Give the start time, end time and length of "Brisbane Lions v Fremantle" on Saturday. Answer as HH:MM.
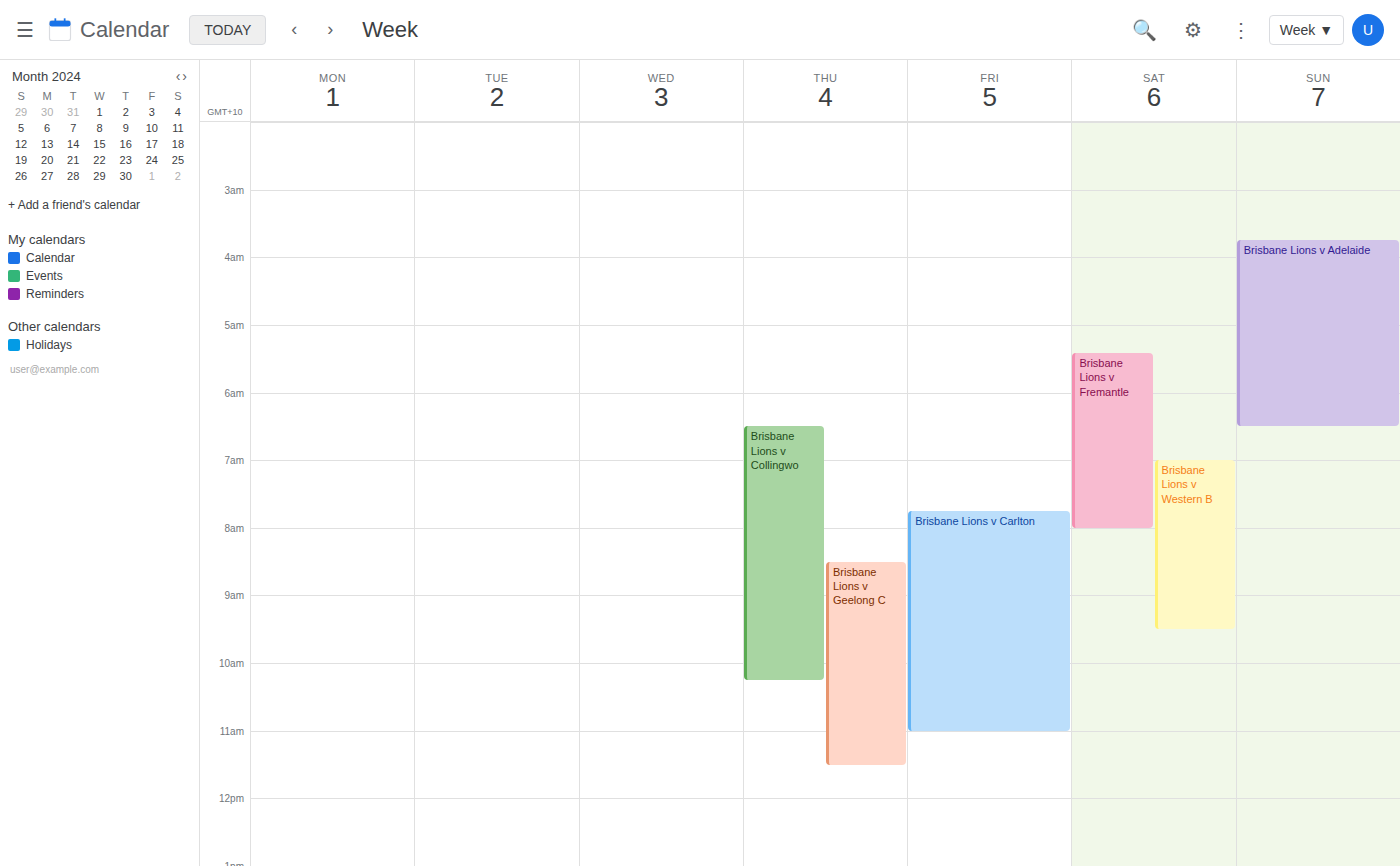
05:25 to 08:00, 2 hours 35 minutes